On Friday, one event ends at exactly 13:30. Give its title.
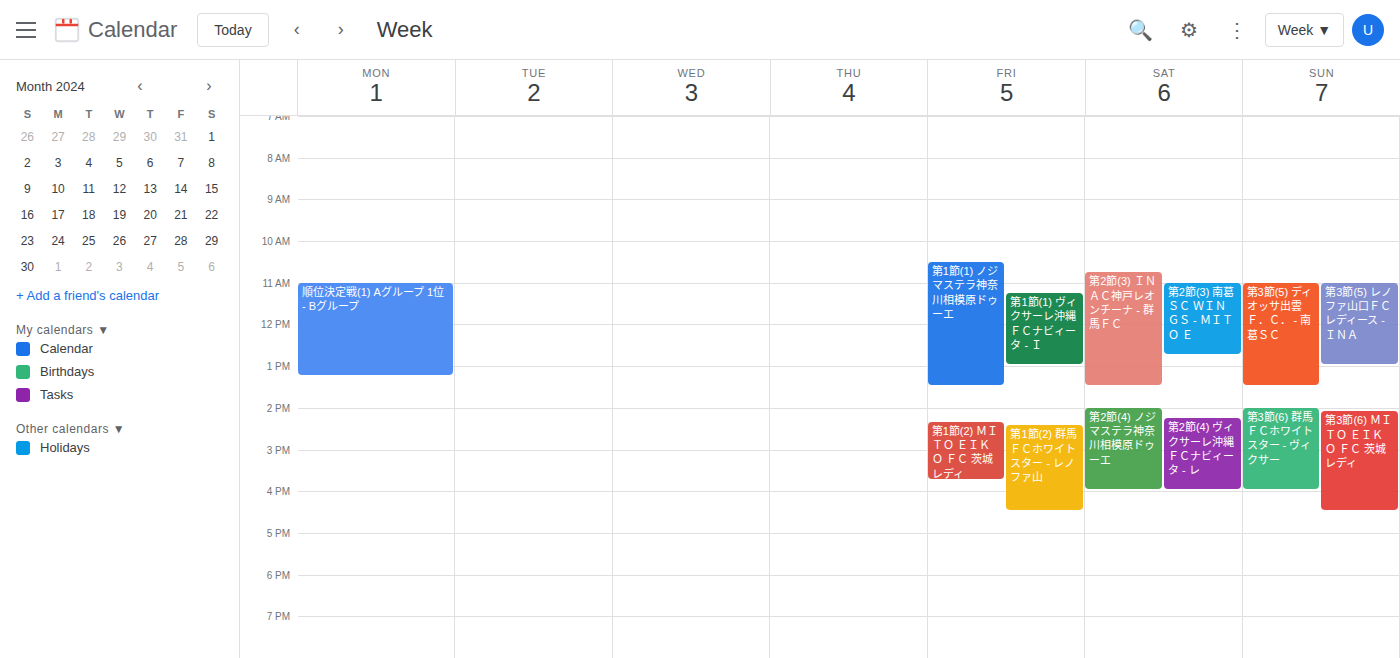
"第1節(1) ノジマステラ神奈川相模原ドゥーエ"